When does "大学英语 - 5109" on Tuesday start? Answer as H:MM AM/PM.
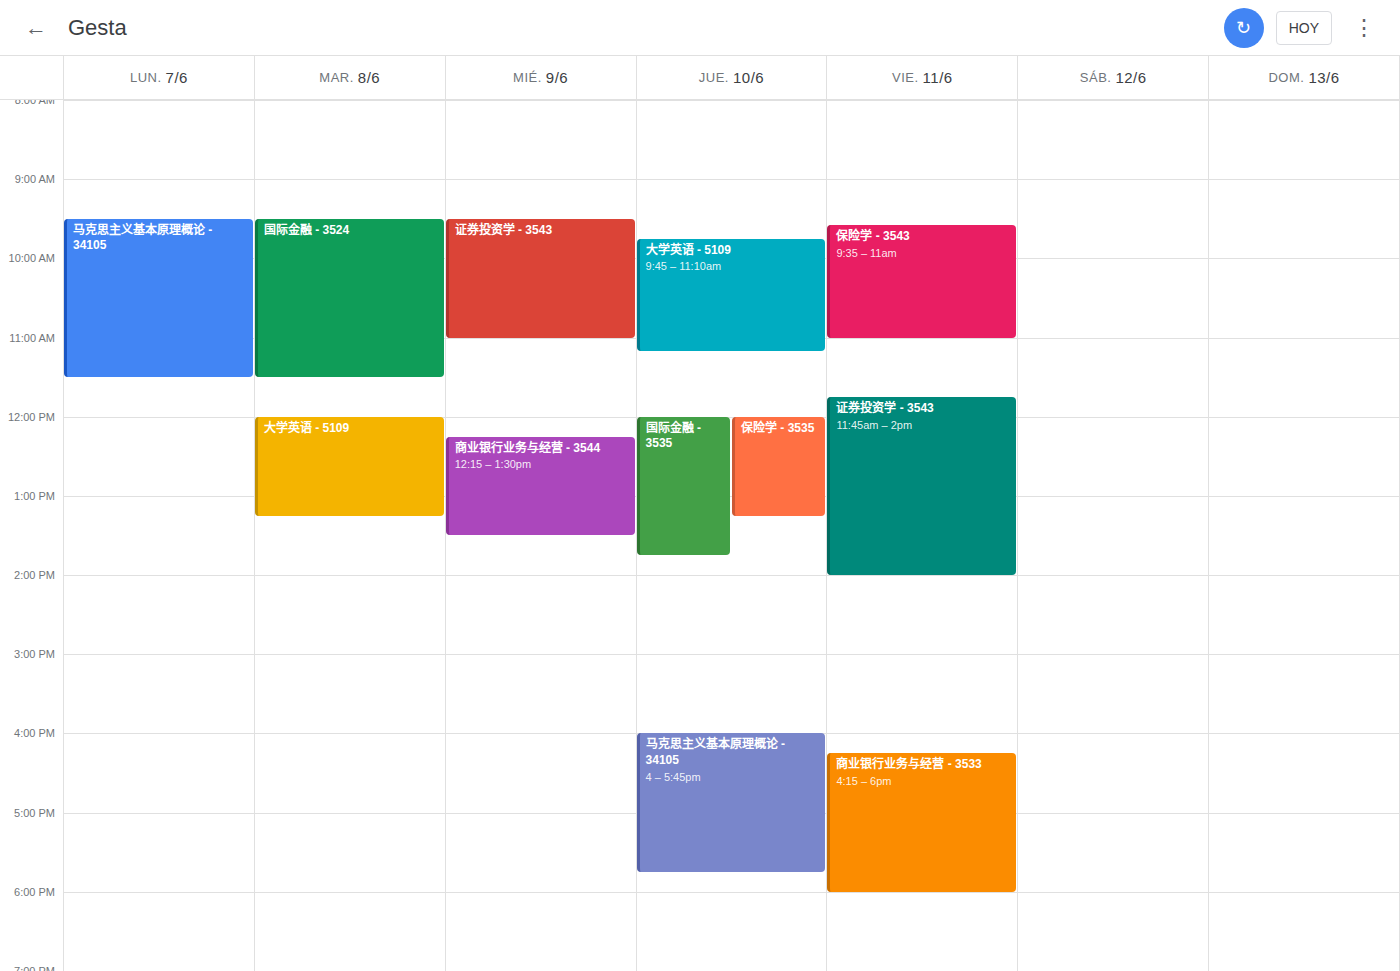
12:00 PM